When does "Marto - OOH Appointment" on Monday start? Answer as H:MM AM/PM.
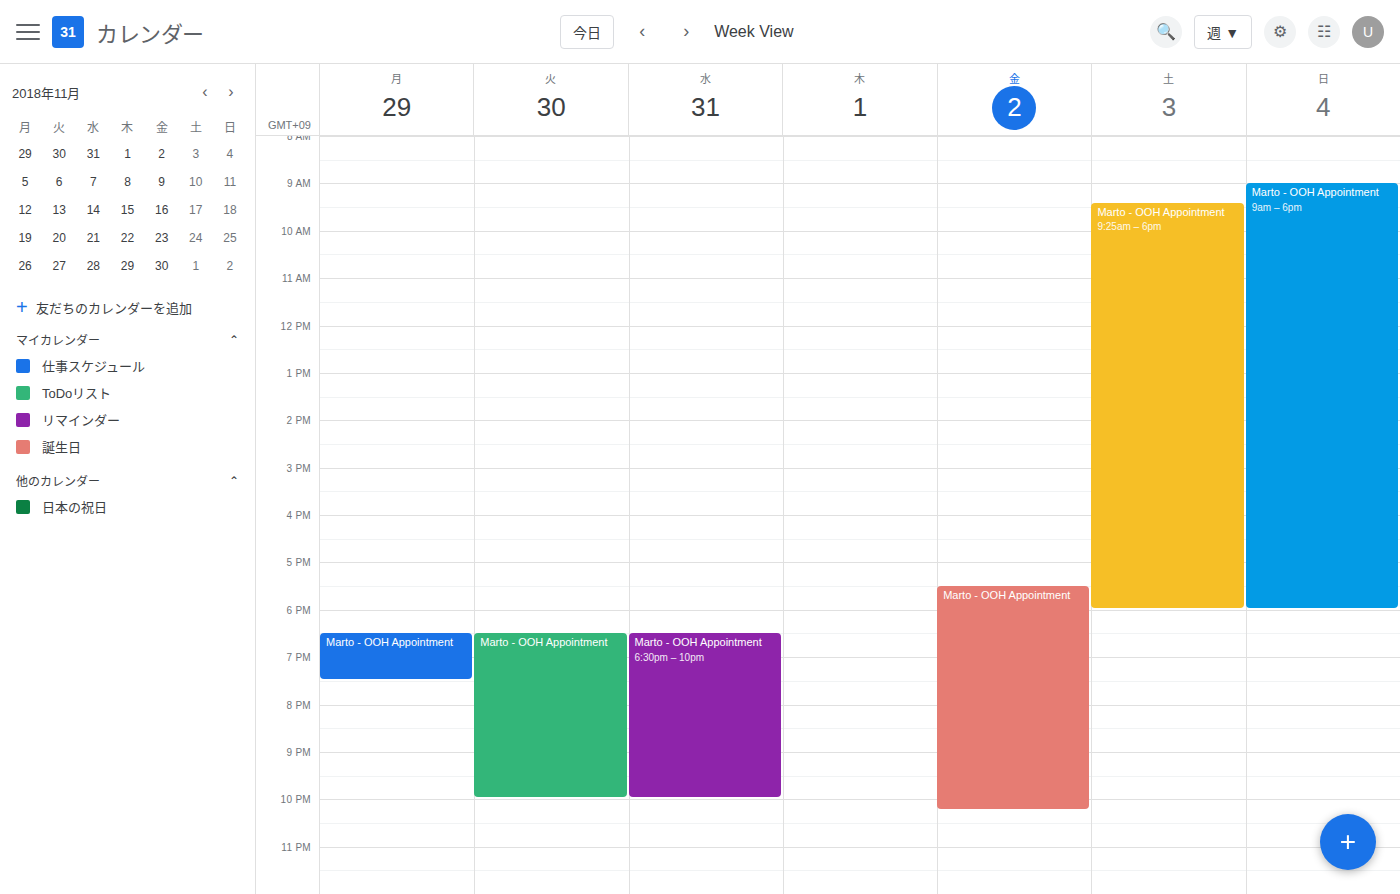
6:30 PM